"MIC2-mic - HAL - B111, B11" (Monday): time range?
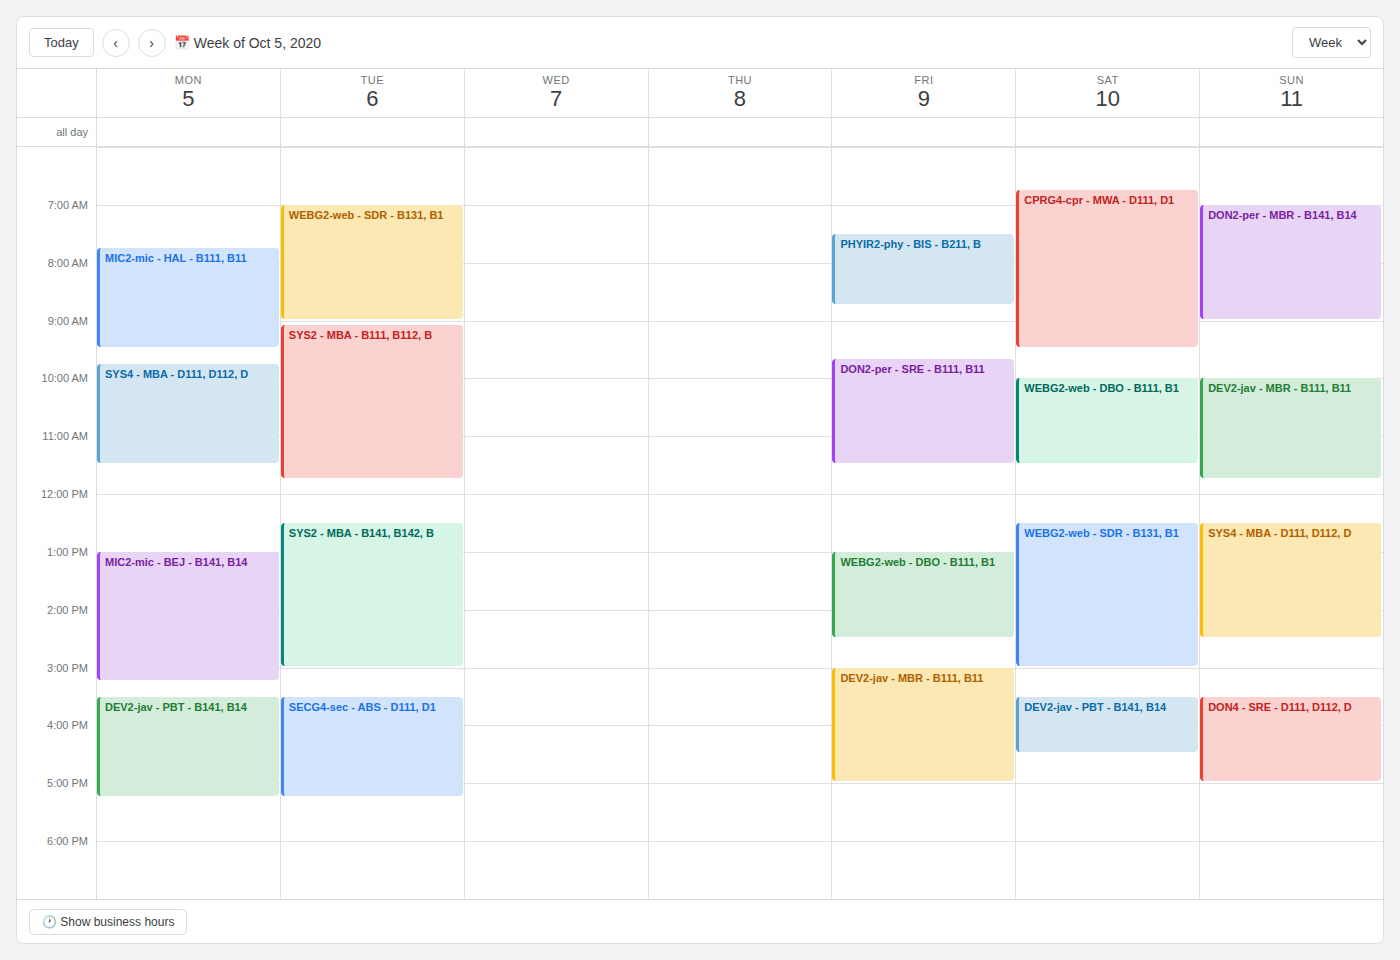
07:45 to 09:30